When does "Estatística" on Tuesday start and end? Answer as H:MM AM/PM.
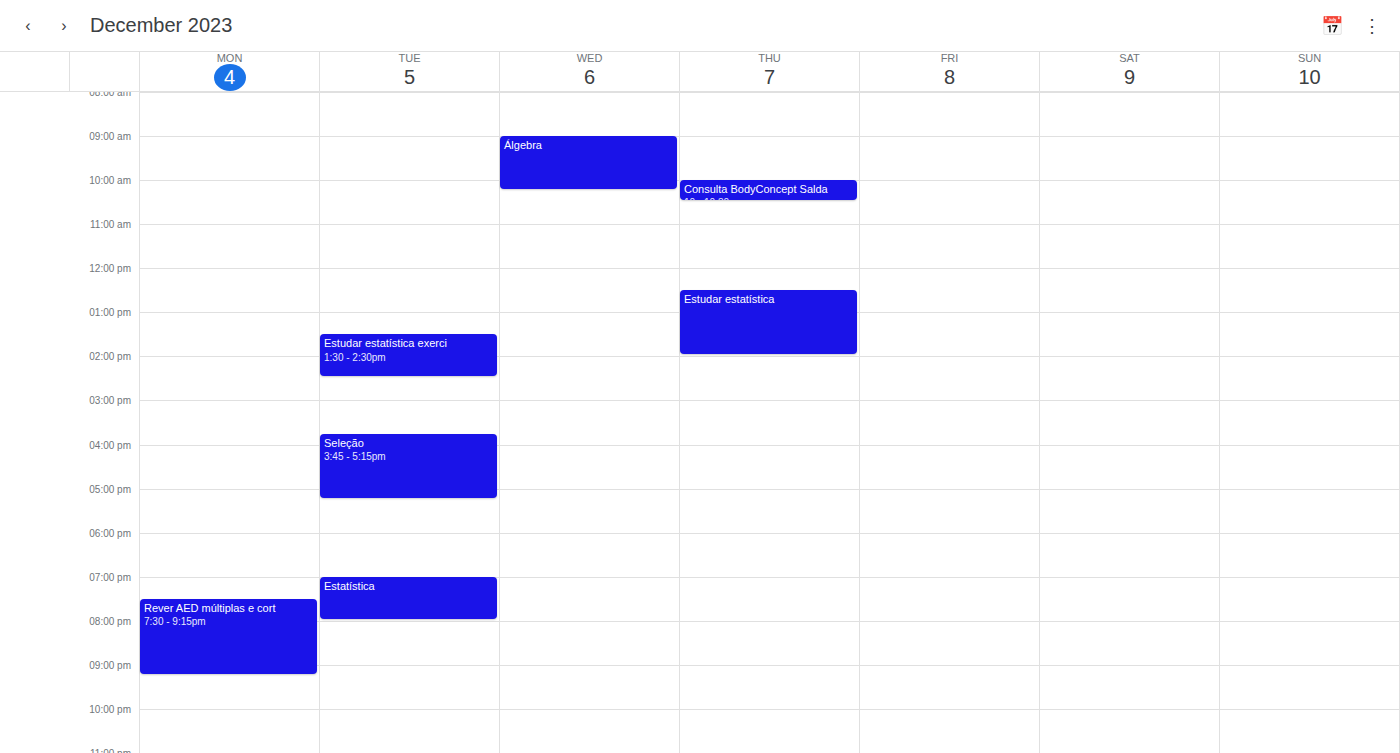
7:00 PM to 8:00 PM